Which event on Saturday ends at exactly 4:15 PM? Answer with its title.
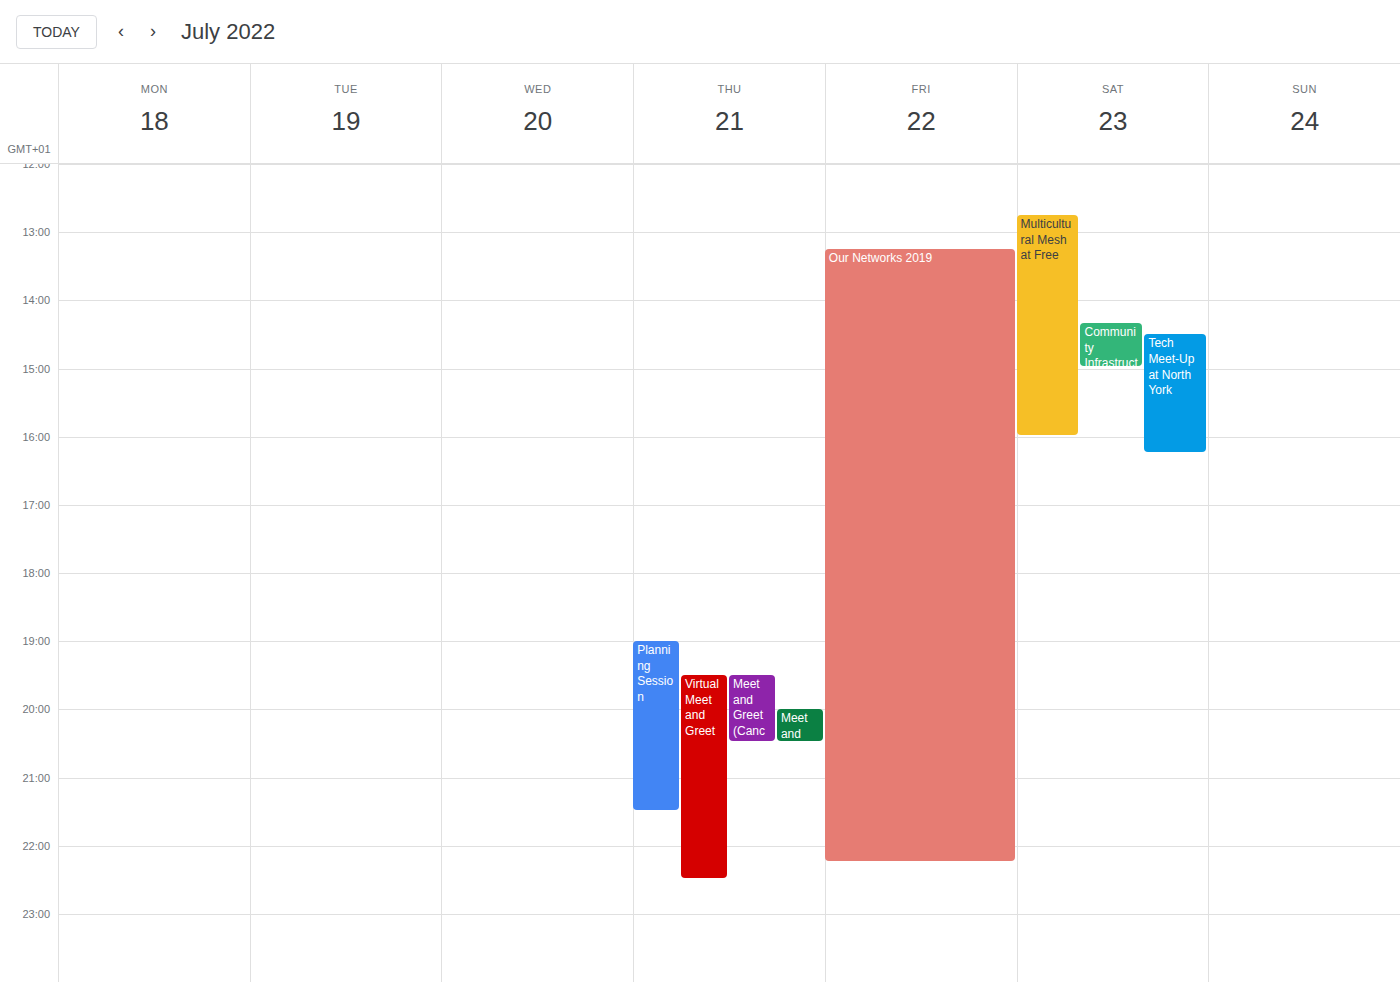
"Tech Meet-Up at North York"